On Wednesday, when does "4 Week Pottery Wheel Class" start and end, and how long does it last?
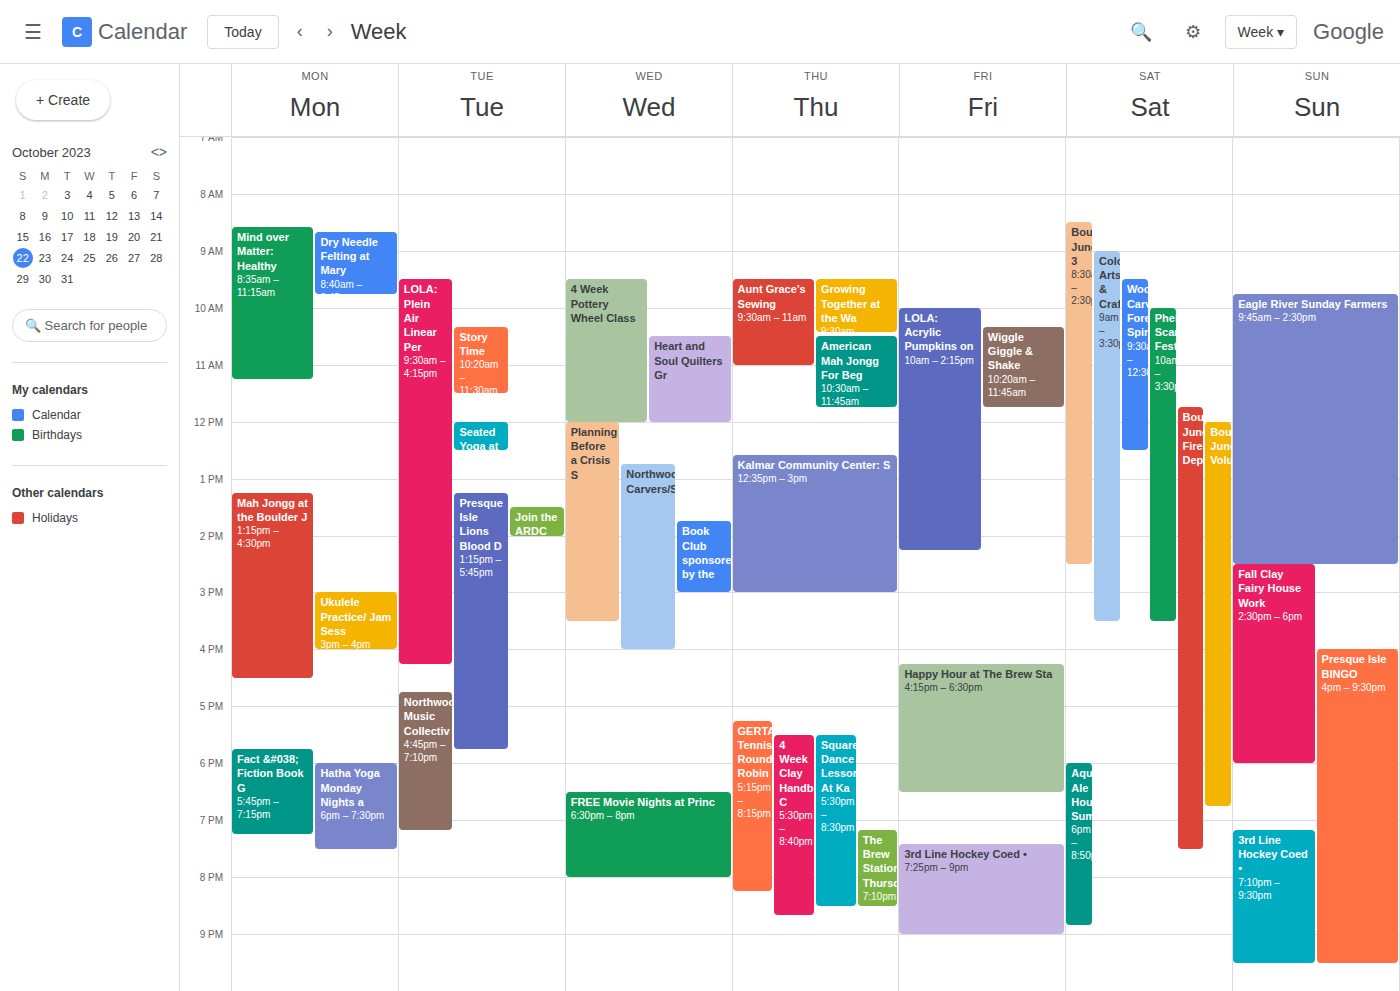
9:30 AM to 12:00 PM, 2 hours 30 minutes